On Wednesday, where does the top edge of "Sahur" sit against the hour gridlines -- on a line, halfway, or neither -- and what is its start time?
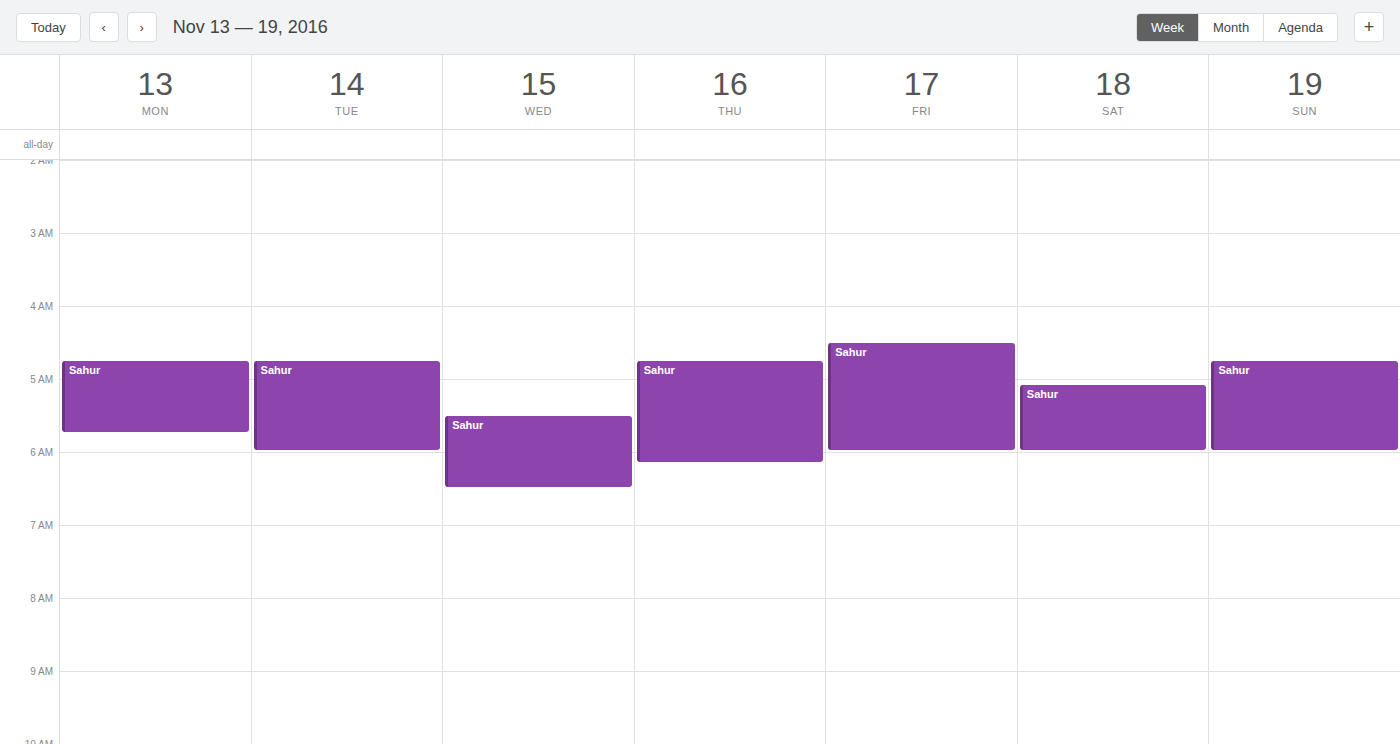
5:30 AM -- halfway between the 5 AM and 6 AM lines.